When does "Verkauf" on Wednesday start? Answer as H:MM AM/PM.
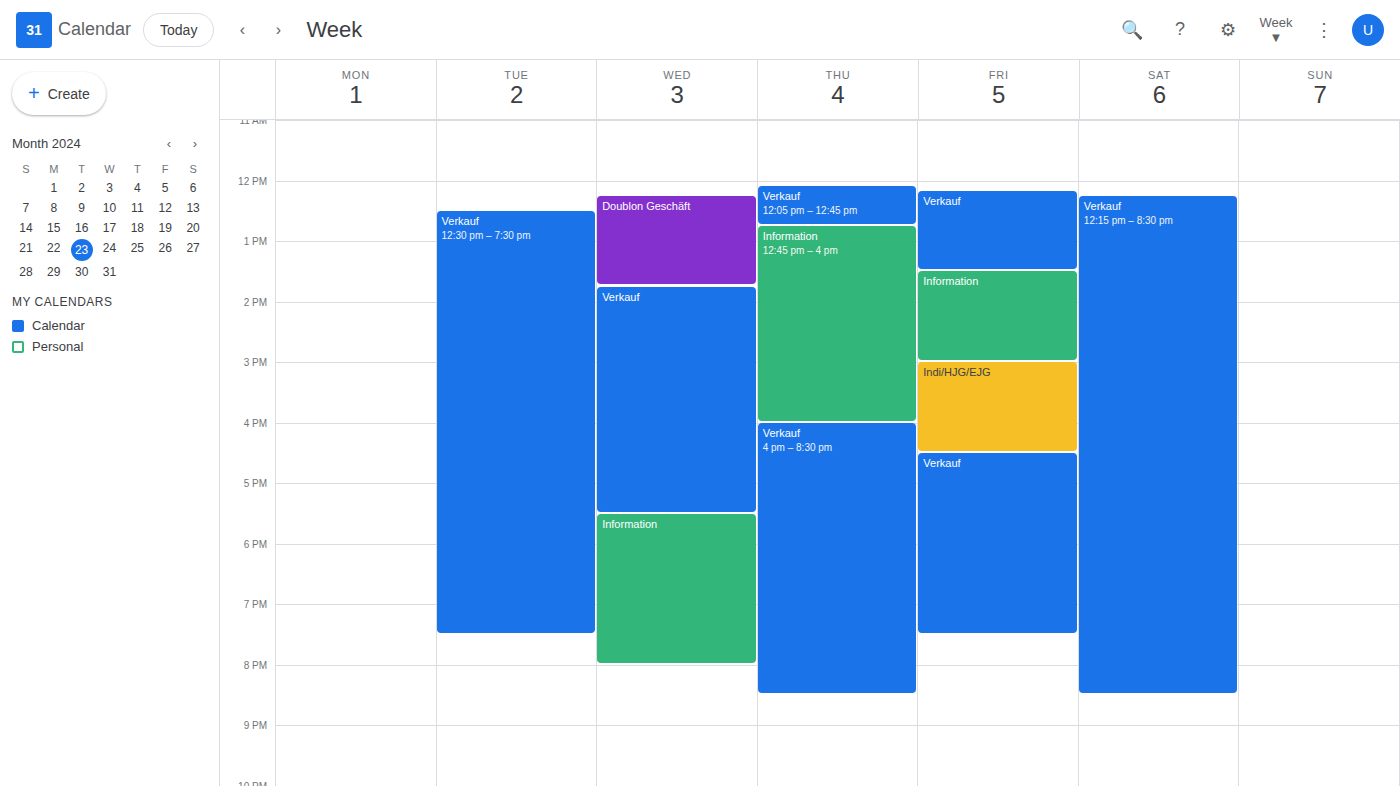
1:45 PM